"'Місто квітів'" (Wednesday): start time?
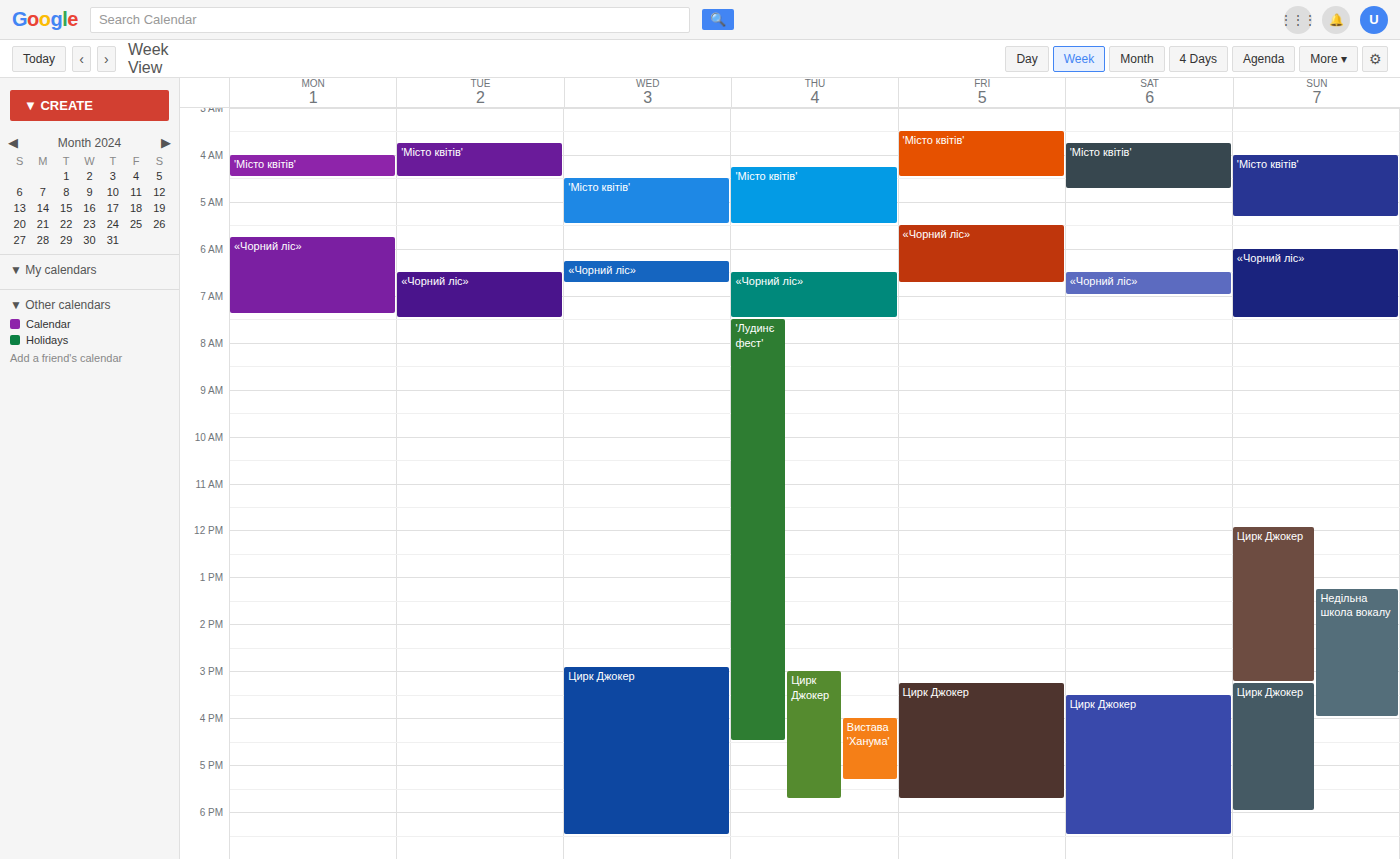
4:30 AM